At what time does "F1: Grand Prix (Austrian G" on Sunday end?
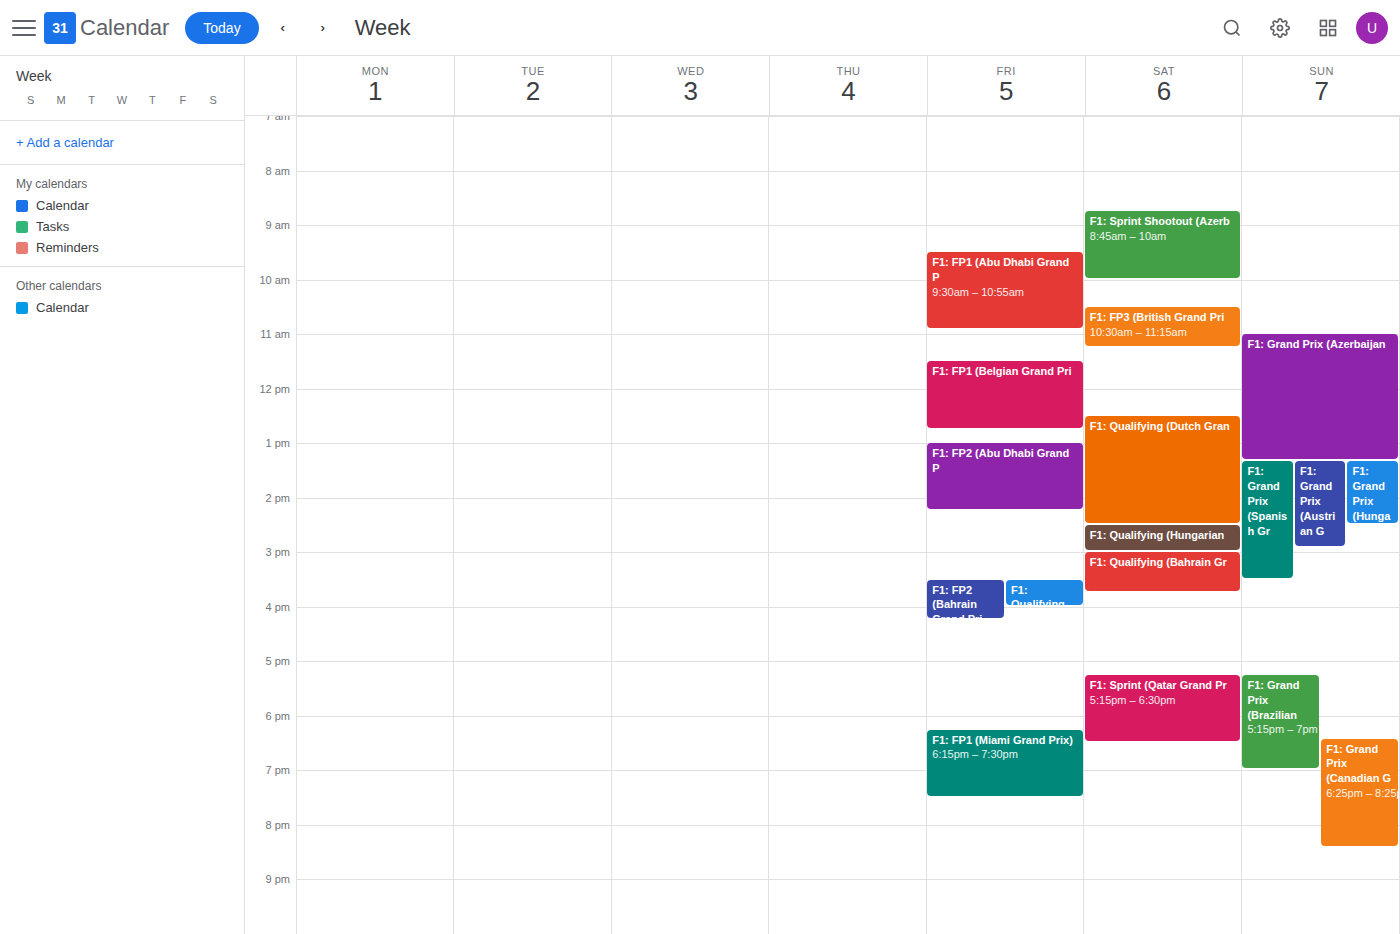
2:55 PM